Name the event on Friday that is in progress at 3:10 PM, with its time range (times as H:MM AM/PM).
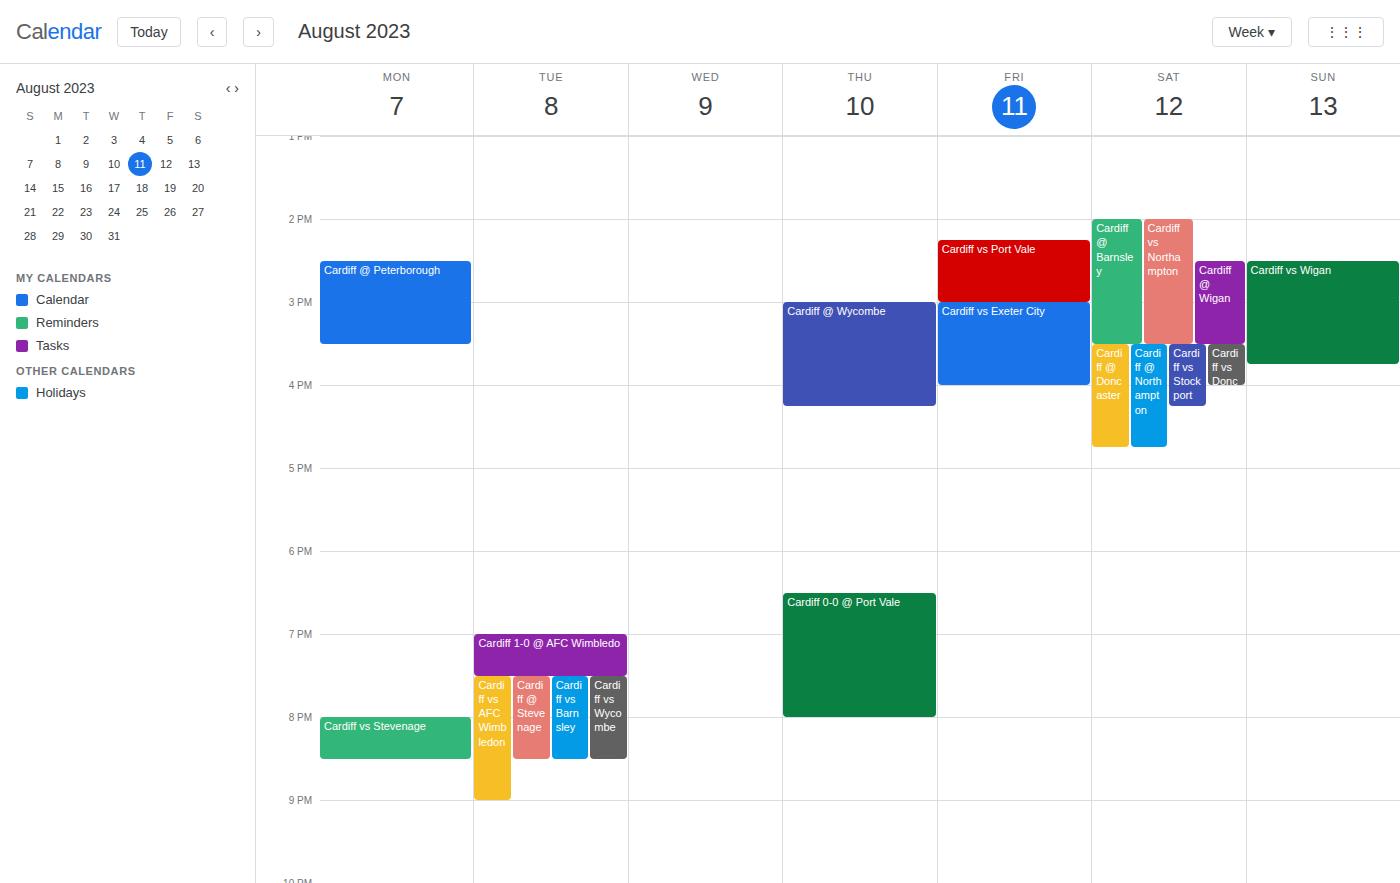
"Cardiff vs Exeter City", 3:00 PM to 4:00 PM